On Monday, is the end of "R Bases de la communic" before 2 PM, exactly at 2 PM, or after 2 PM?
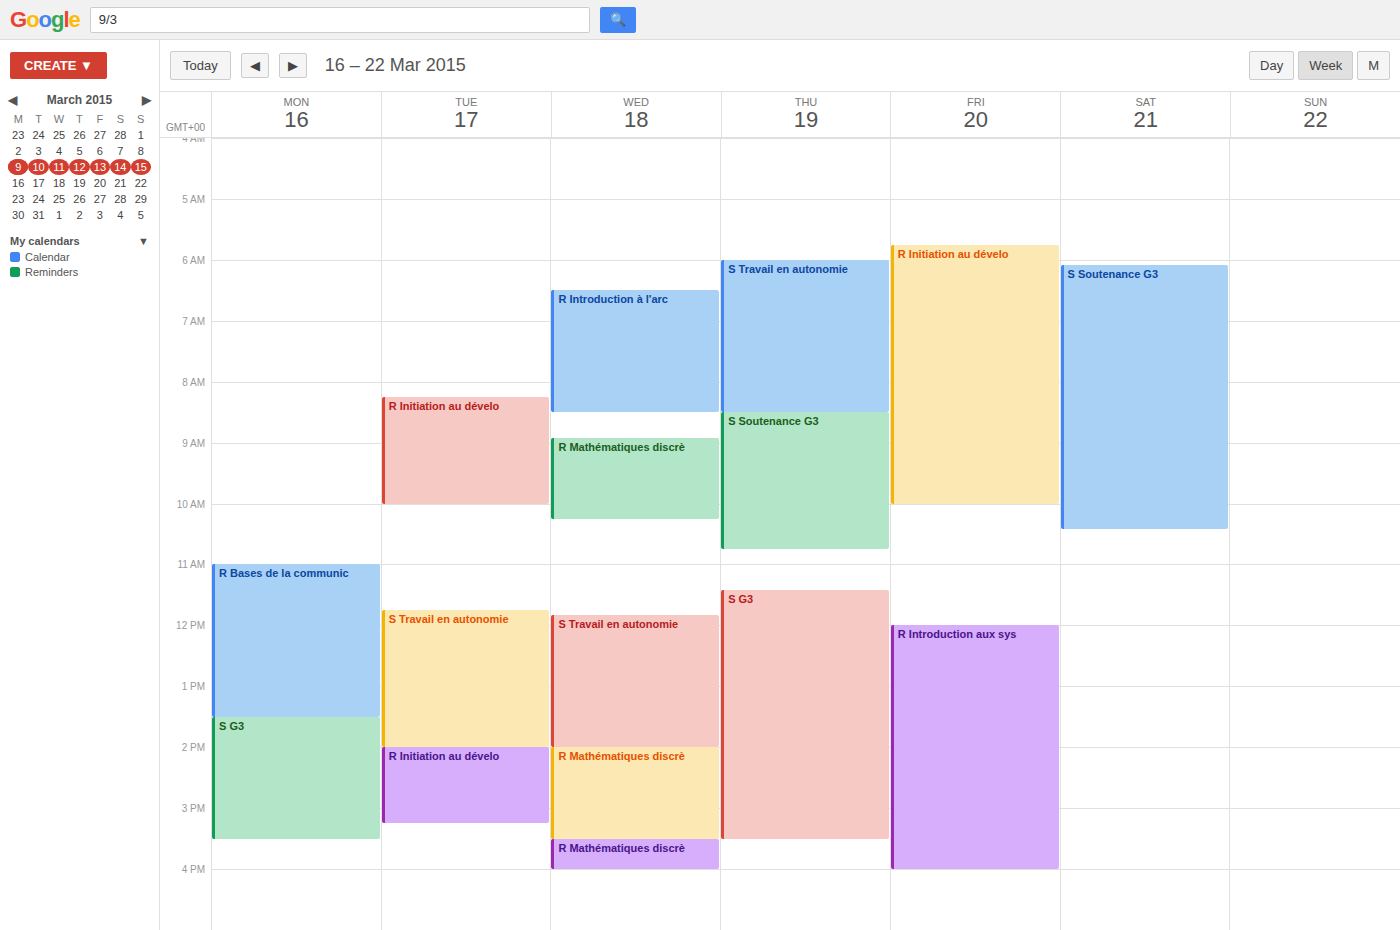
1:30 PM -- before 2 PM, 30 minutes above the 2 PM line.